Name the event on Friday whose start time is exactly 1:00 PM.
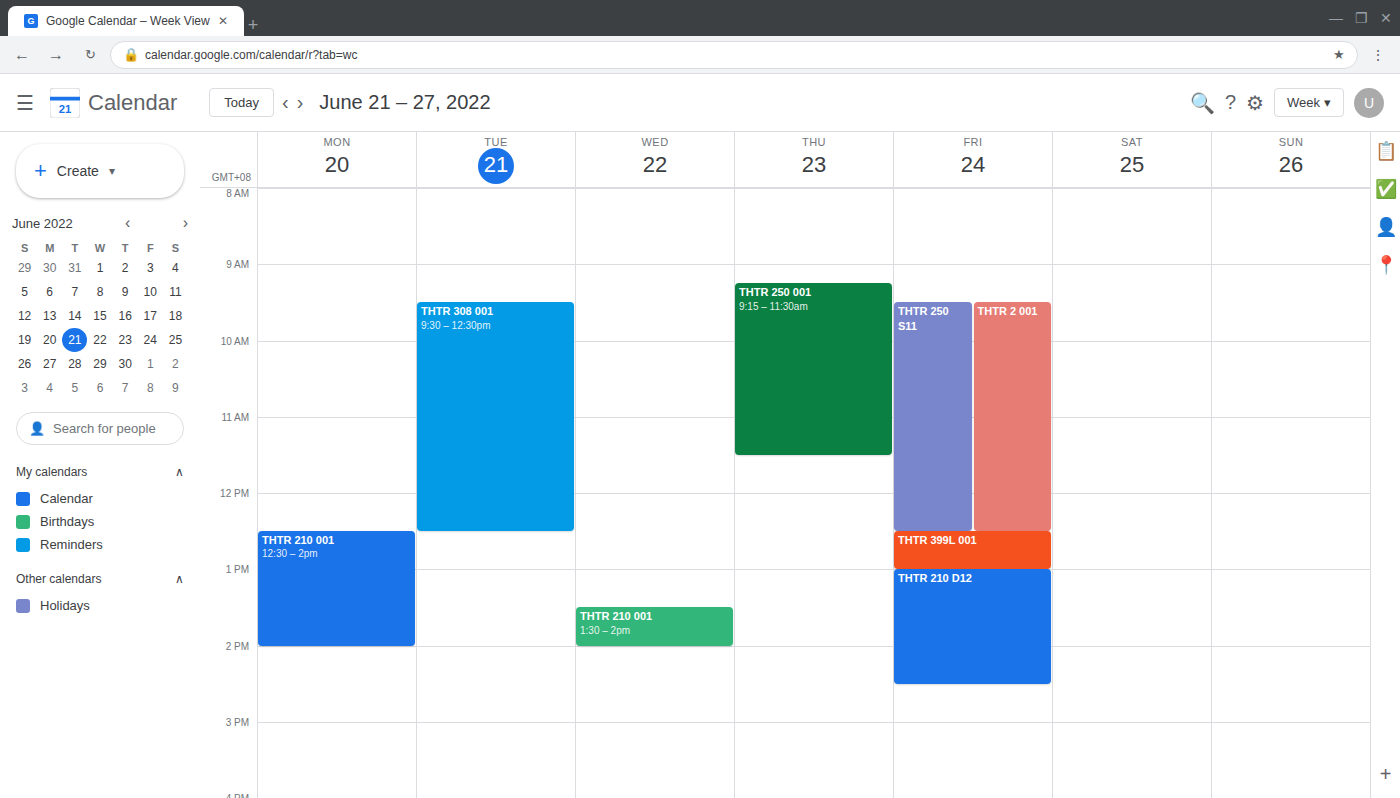
"THTR 210 D12"